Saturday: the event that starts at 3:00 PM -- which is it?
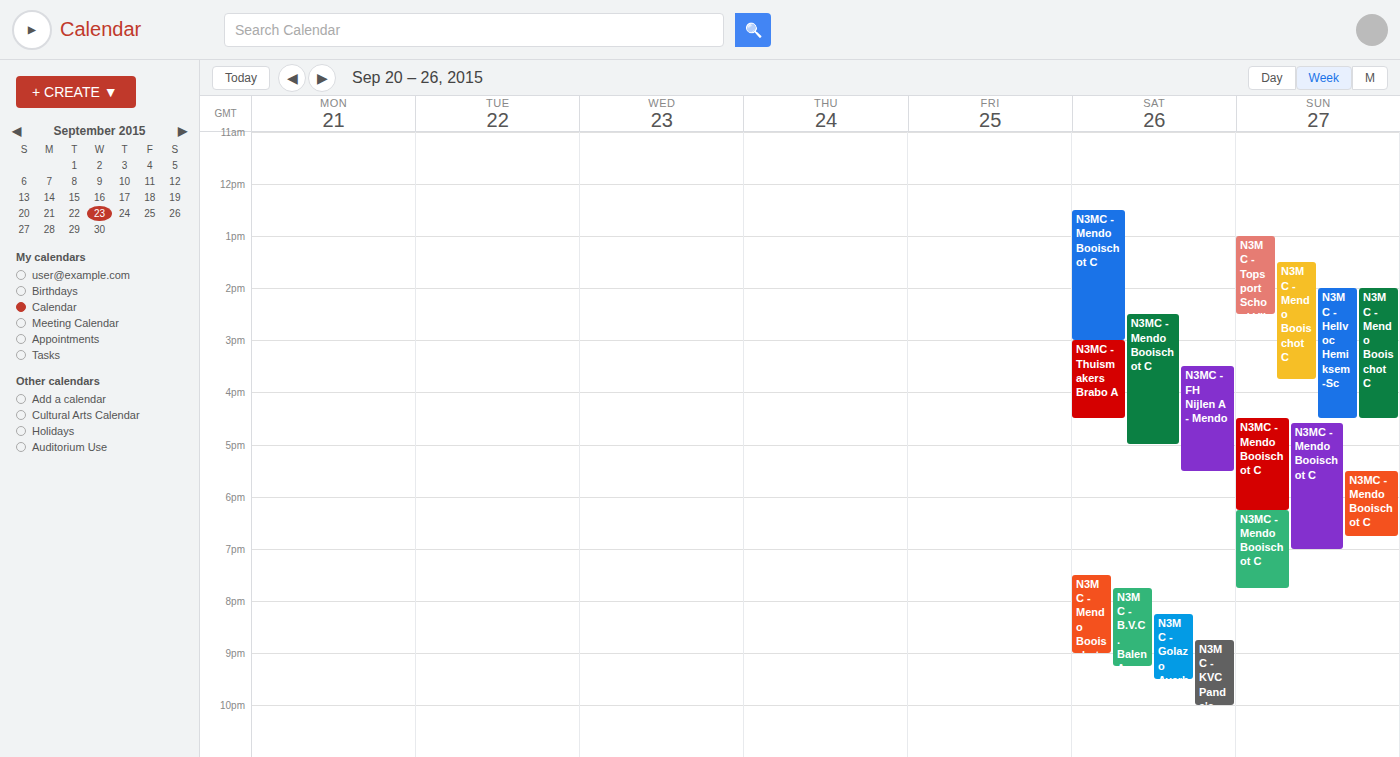
"N3MC - Thuismakers Brabo A"